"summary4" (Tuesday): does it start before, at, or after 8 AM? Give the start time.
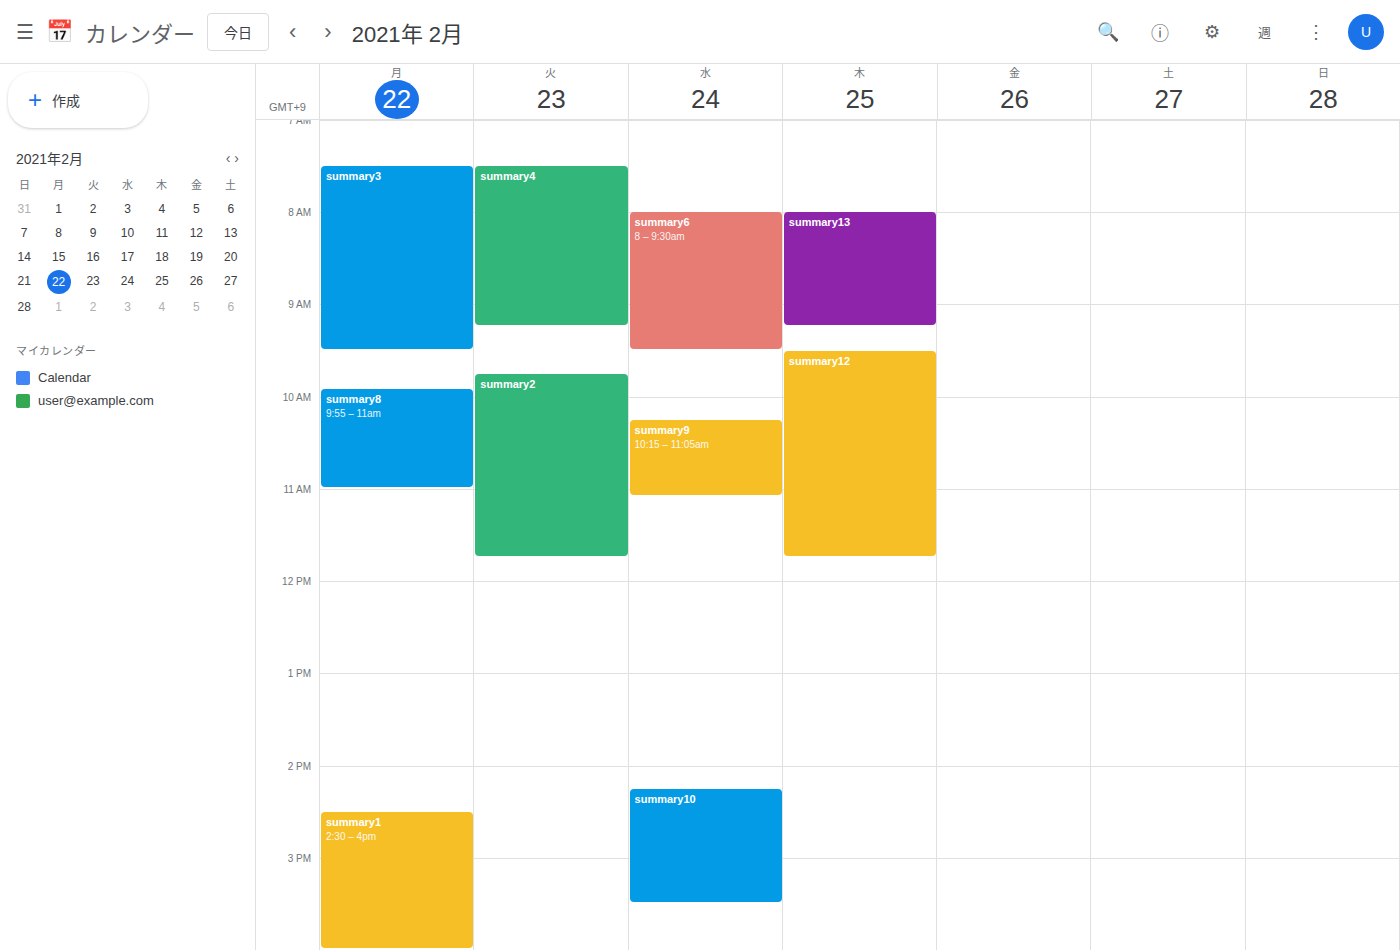
7:30 AM -- before 8 AM, 30 minutes above the 8 AM line.